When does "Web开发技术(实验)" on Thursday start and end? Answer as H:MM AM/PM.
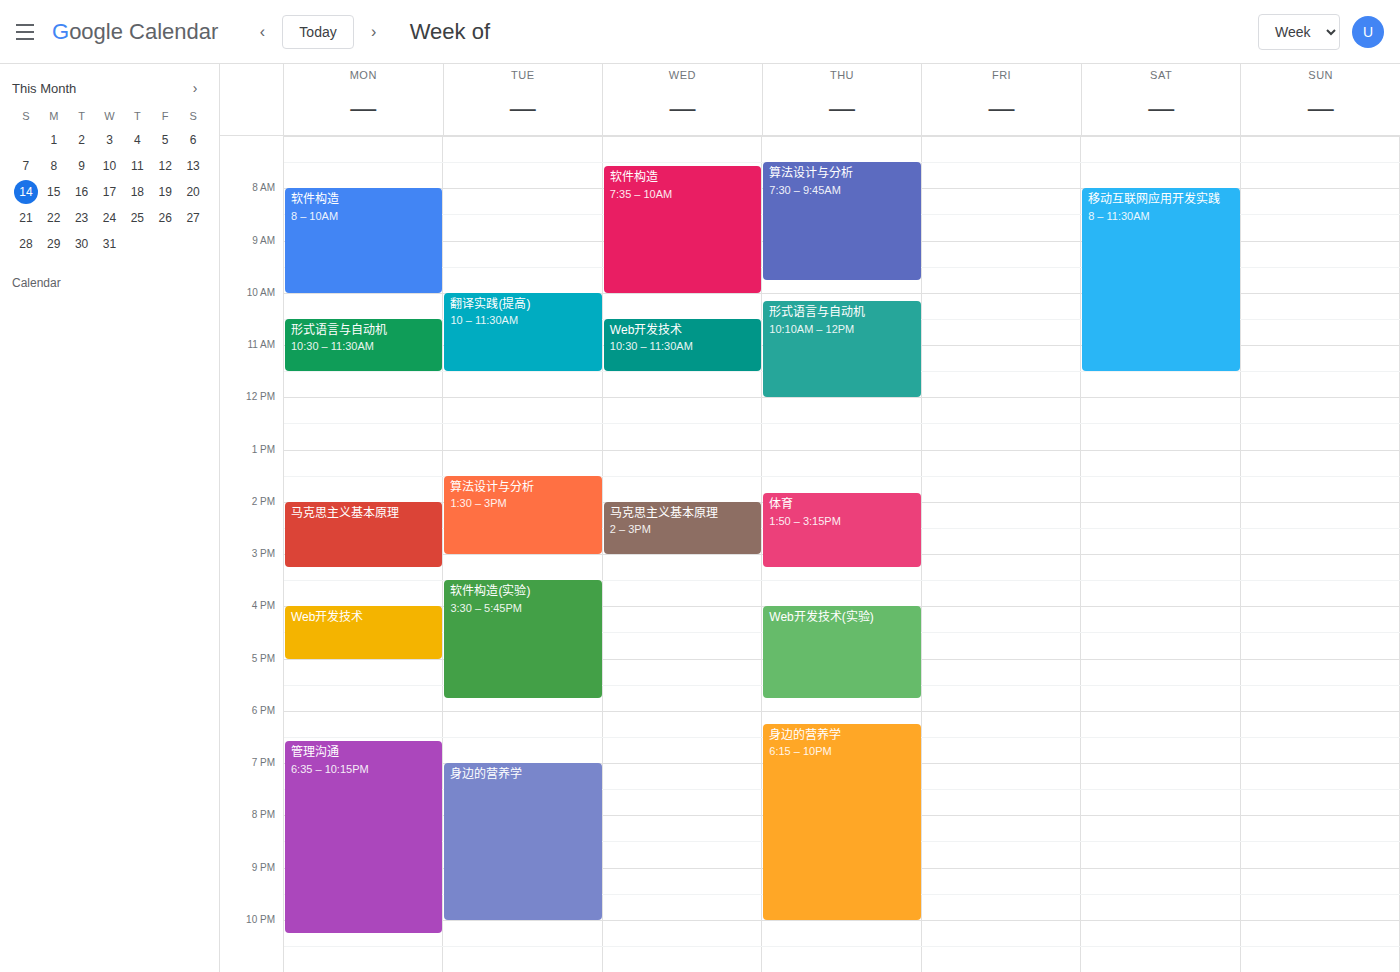
4:00 PM to 5:45 PM